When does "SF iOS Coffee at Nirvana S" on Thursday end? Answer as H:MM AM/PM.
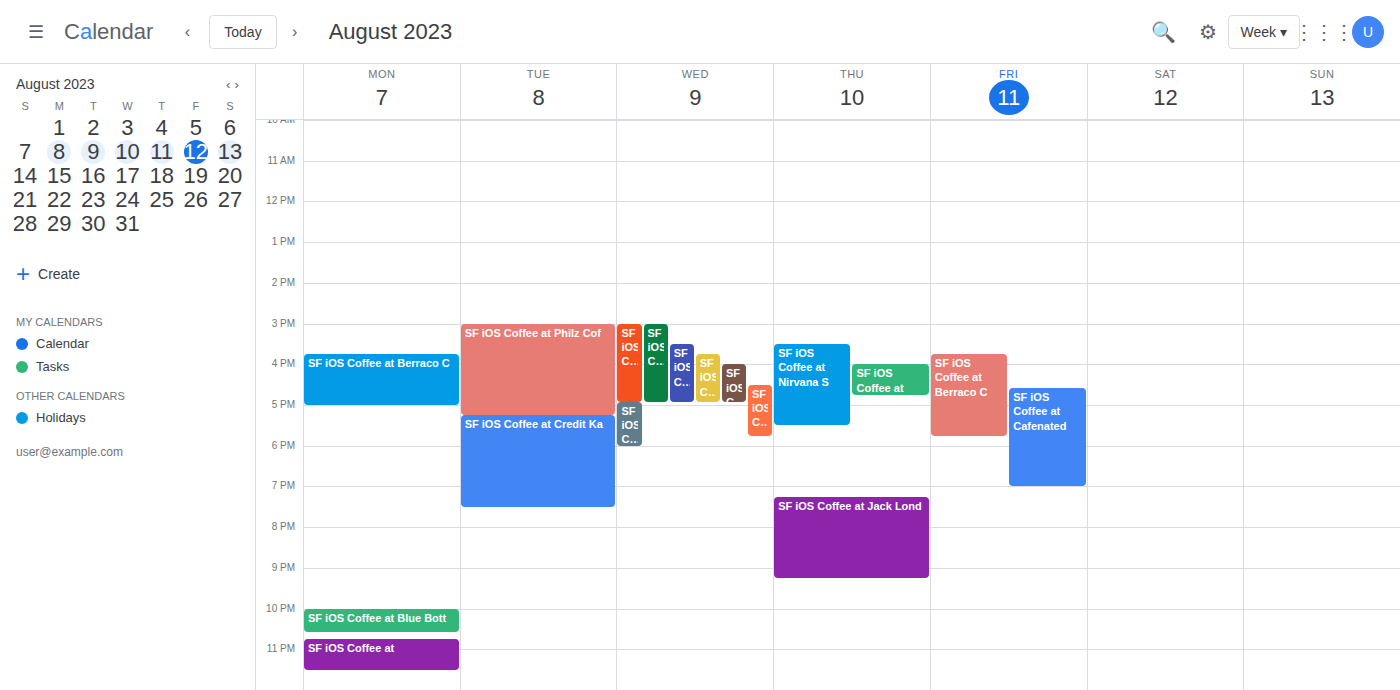
5:30 PM